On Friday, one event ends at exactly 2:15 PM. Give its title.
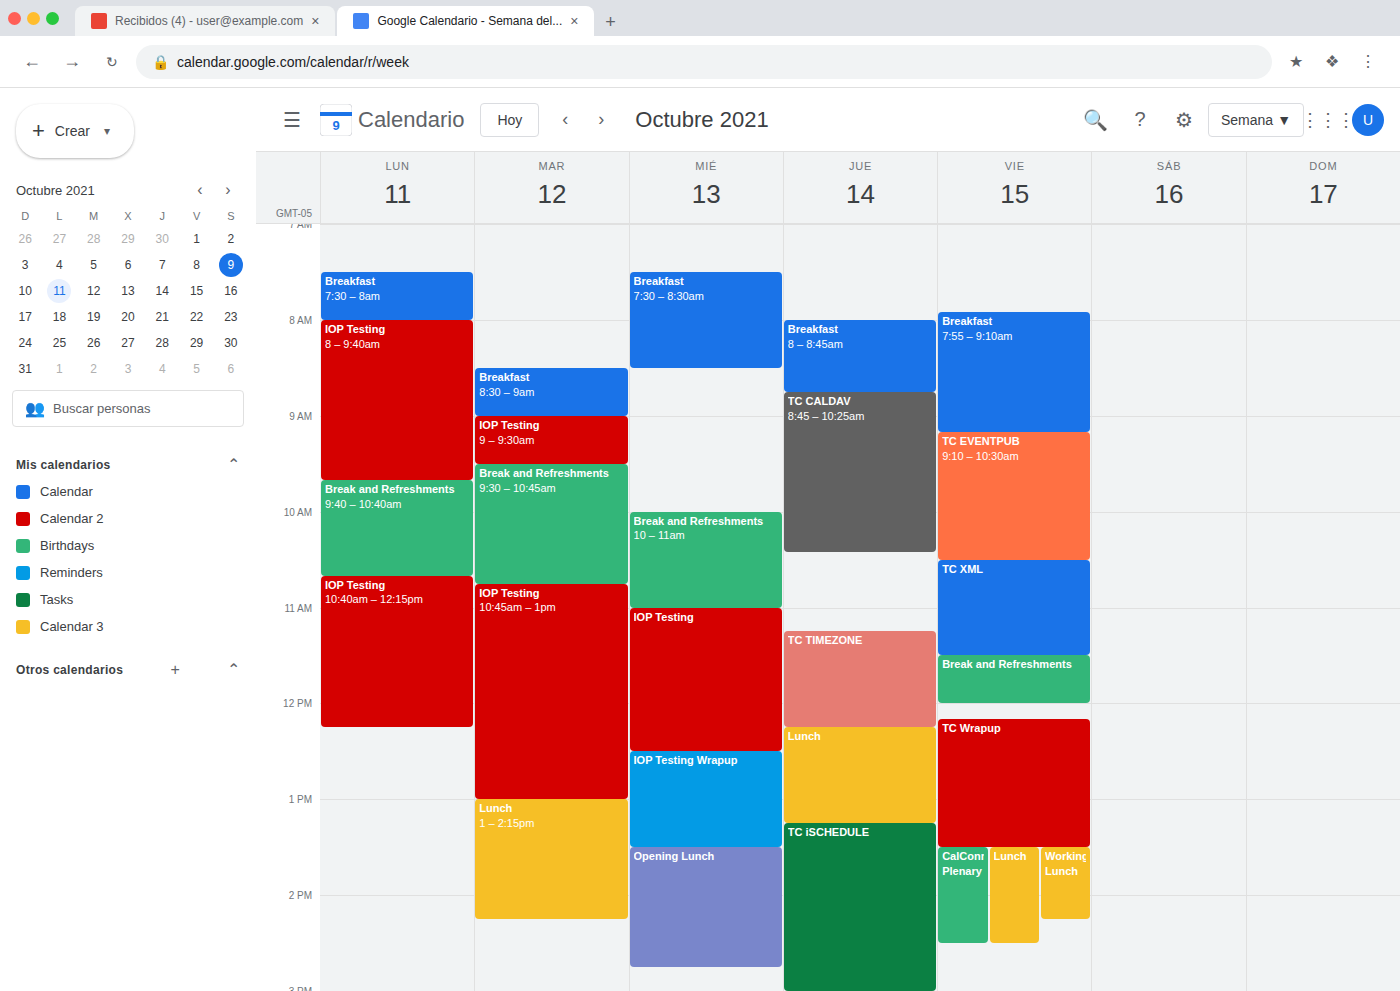
"Working Lunch"